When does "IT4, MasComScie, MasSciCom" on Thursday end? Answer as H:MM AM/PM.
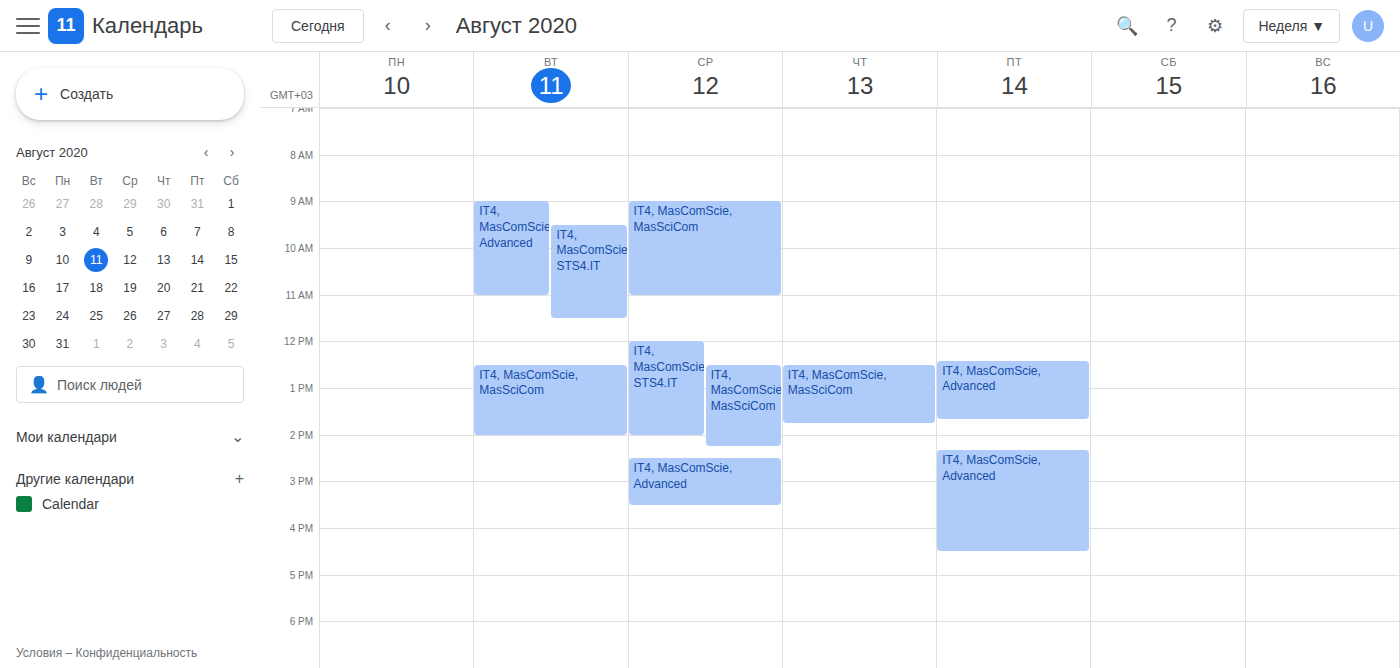
1:45 PM